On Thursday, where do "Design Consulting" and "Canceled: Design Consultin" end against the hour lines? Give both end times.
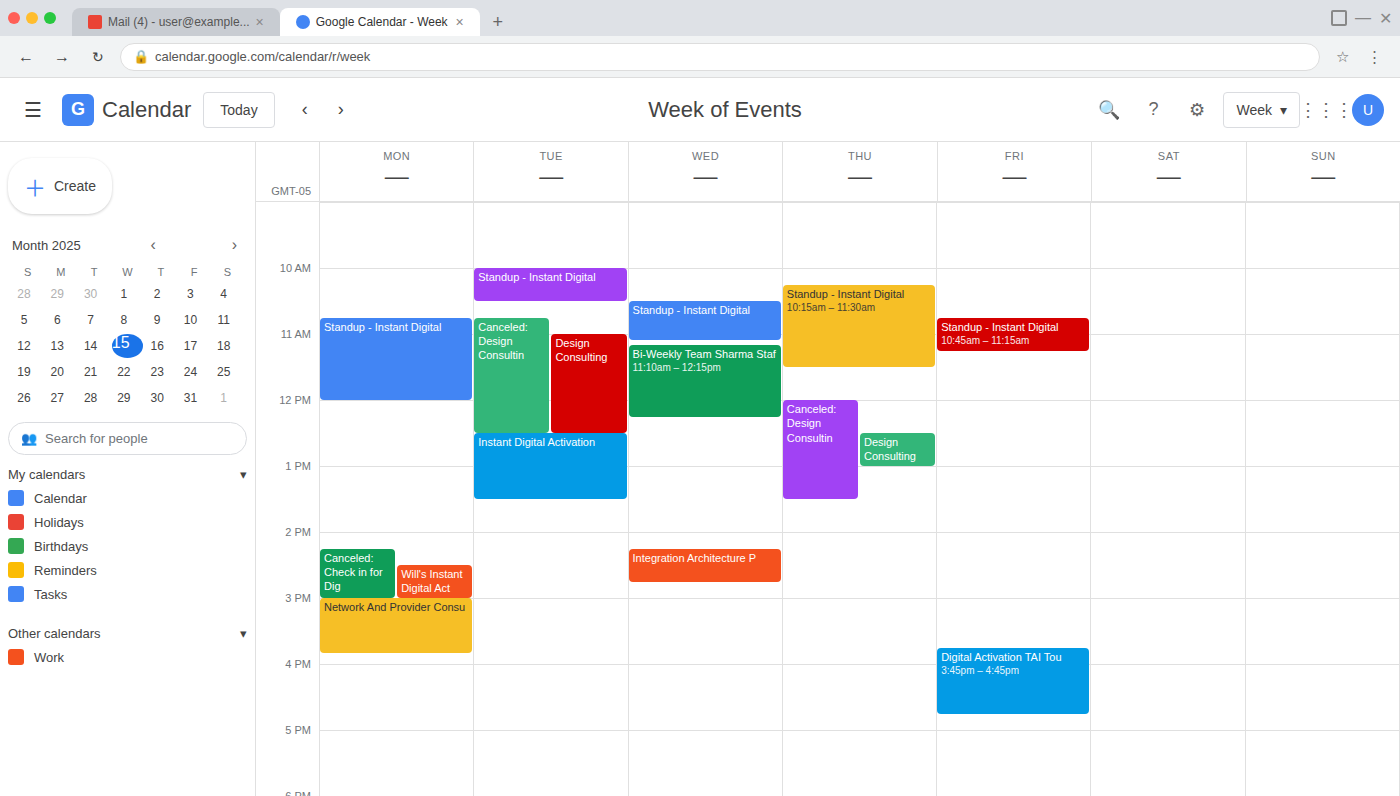
"Design Consulting": 1:00 PM, exactly on the 1 PM line. "Canceled: Design Consultin": 1:30 PM, halfway between the 1 PM and 2 PM lines.